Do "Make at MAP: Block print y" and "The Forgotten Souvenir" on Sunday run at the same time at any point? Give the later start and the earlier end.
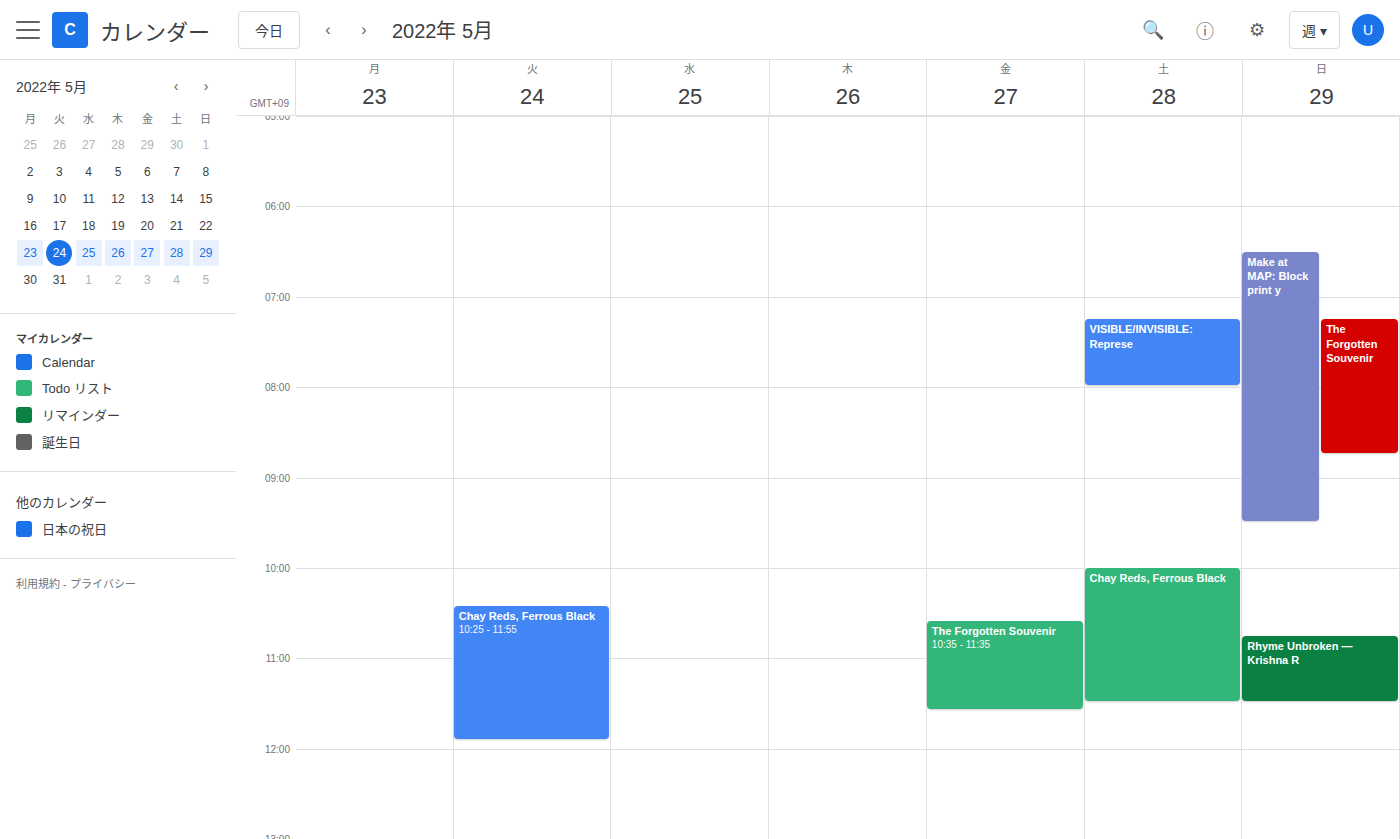
"The Forgotten Souvenir" runs 7:15 AM to 8:45 AM, inside "Make at MAP: Block print y" -- they overlap.